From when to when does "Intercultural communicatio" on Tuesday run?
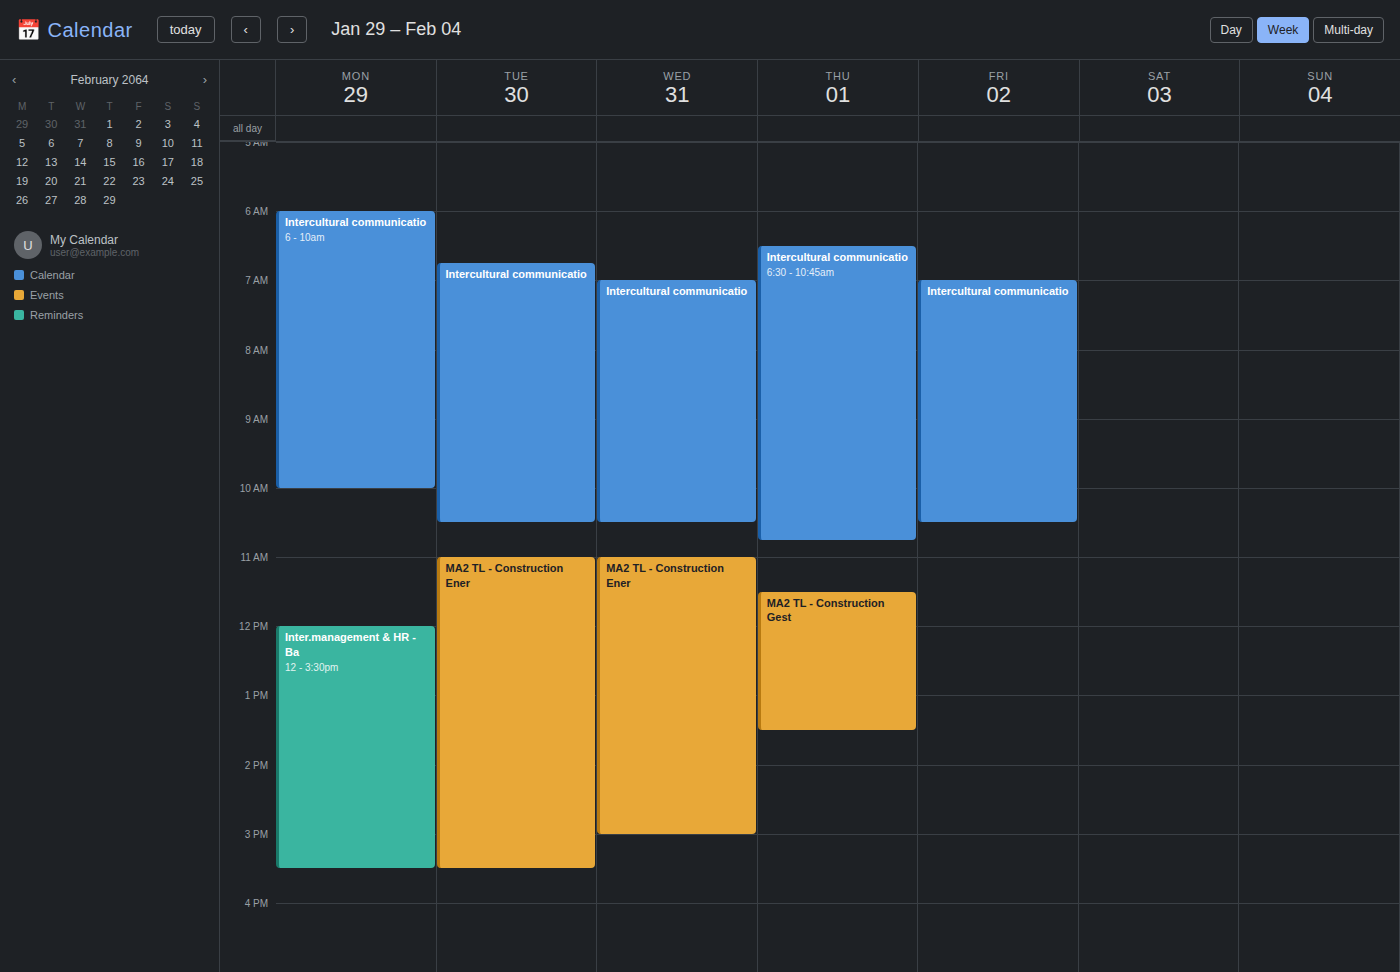
6:45 AM to 10:30 AM